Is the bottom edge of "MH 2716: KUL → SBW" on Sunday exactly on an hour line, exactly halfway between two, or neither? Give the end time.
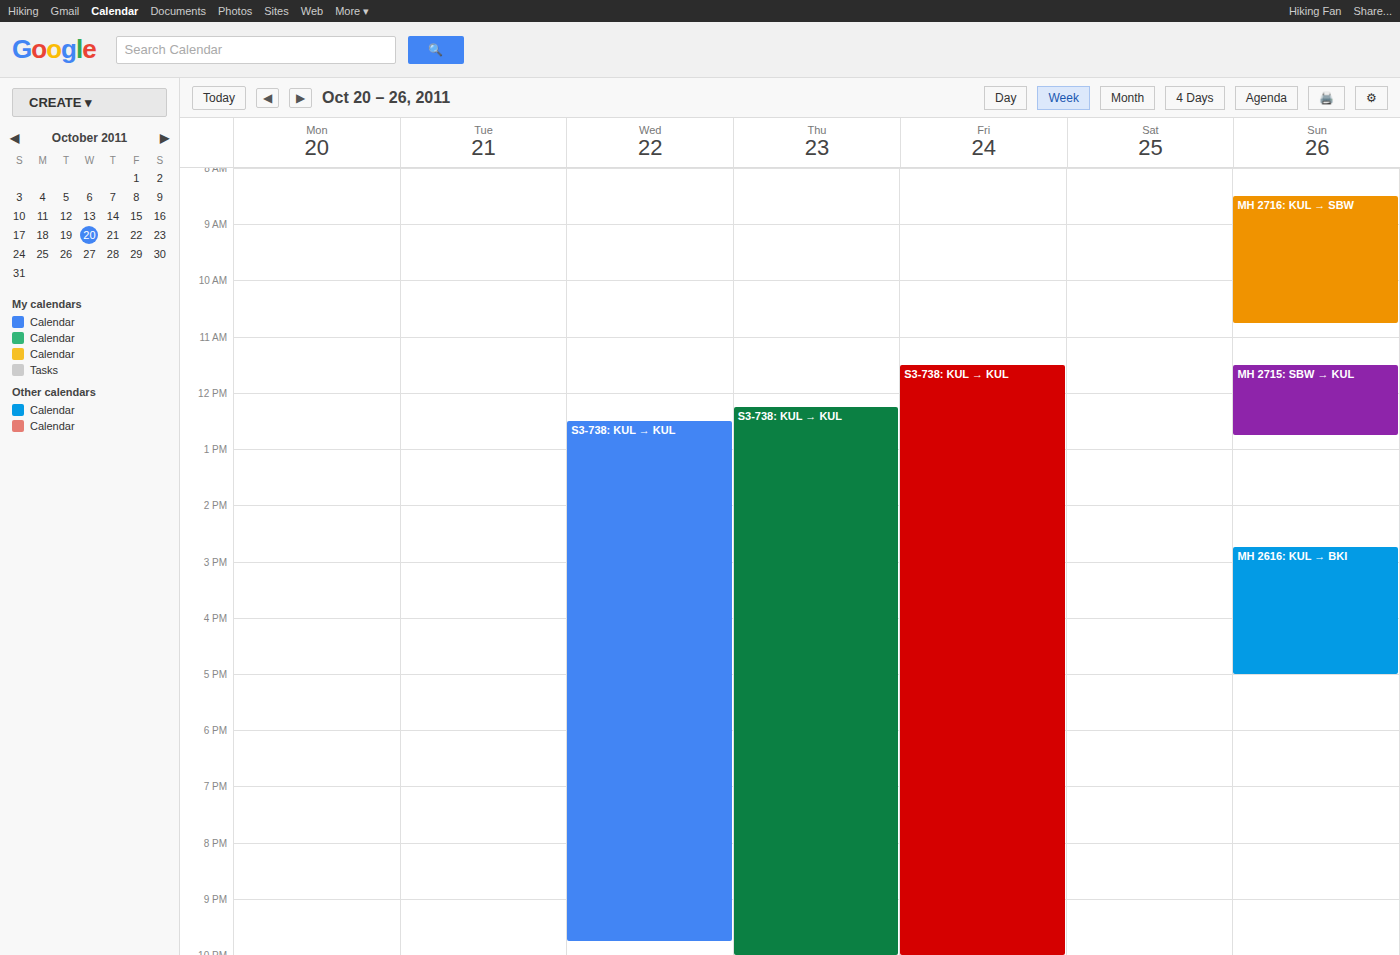
10:45 AM -- neither: three quarters of the way from the 10 AM line to the 11 AM line.